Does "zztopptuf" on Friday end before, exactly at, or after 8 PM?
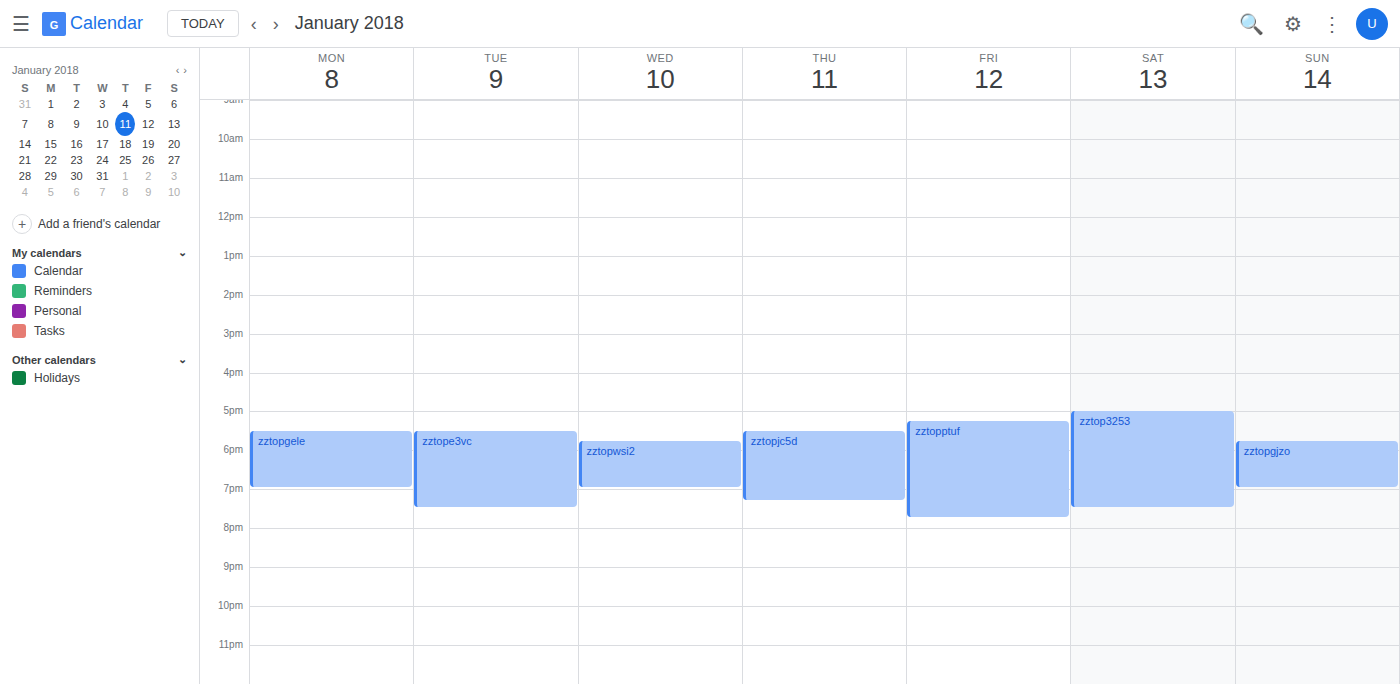
7:45 PM -- before 8 PM, 15 minutes above the 8 PM line.